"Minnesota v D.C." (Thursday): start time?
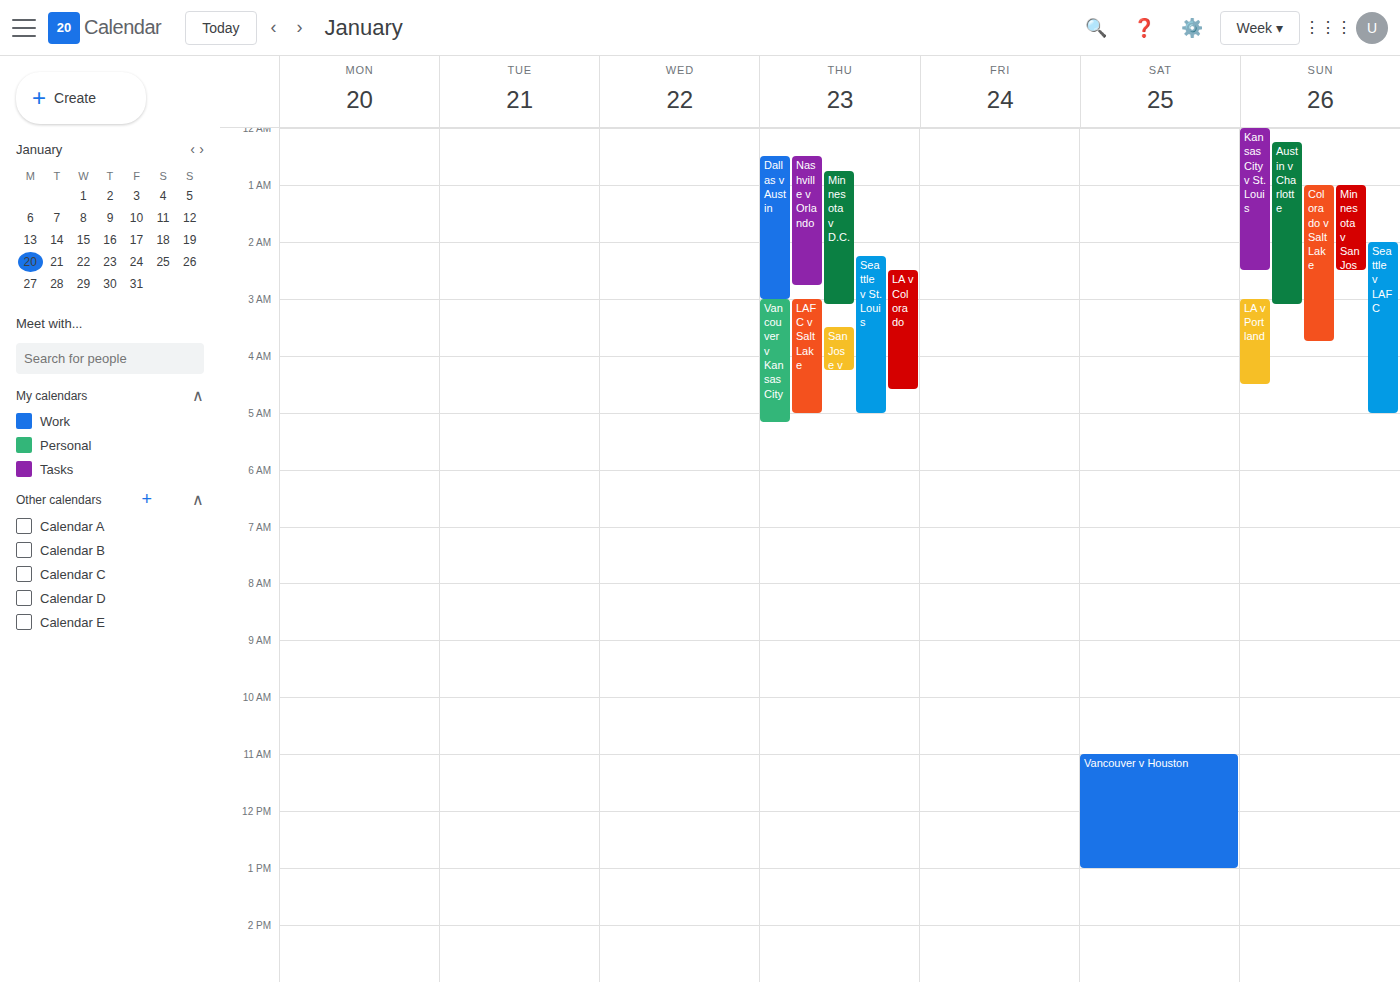
12:45 AM